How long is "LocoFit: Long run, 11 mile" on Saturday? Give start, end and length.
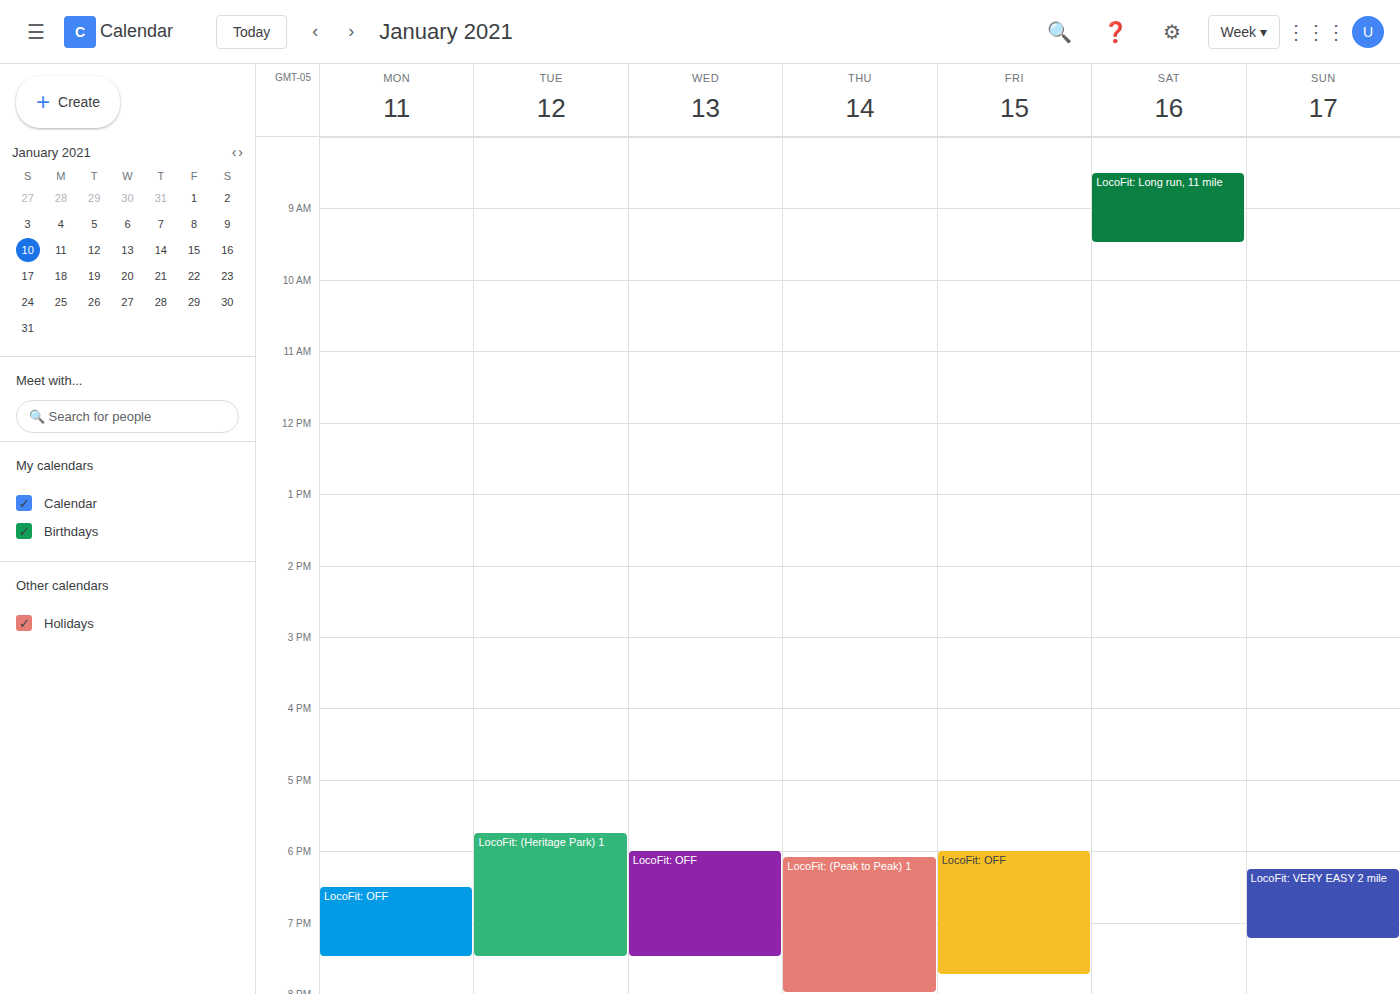
8:30 AM to 9:30 AM, 1 hour